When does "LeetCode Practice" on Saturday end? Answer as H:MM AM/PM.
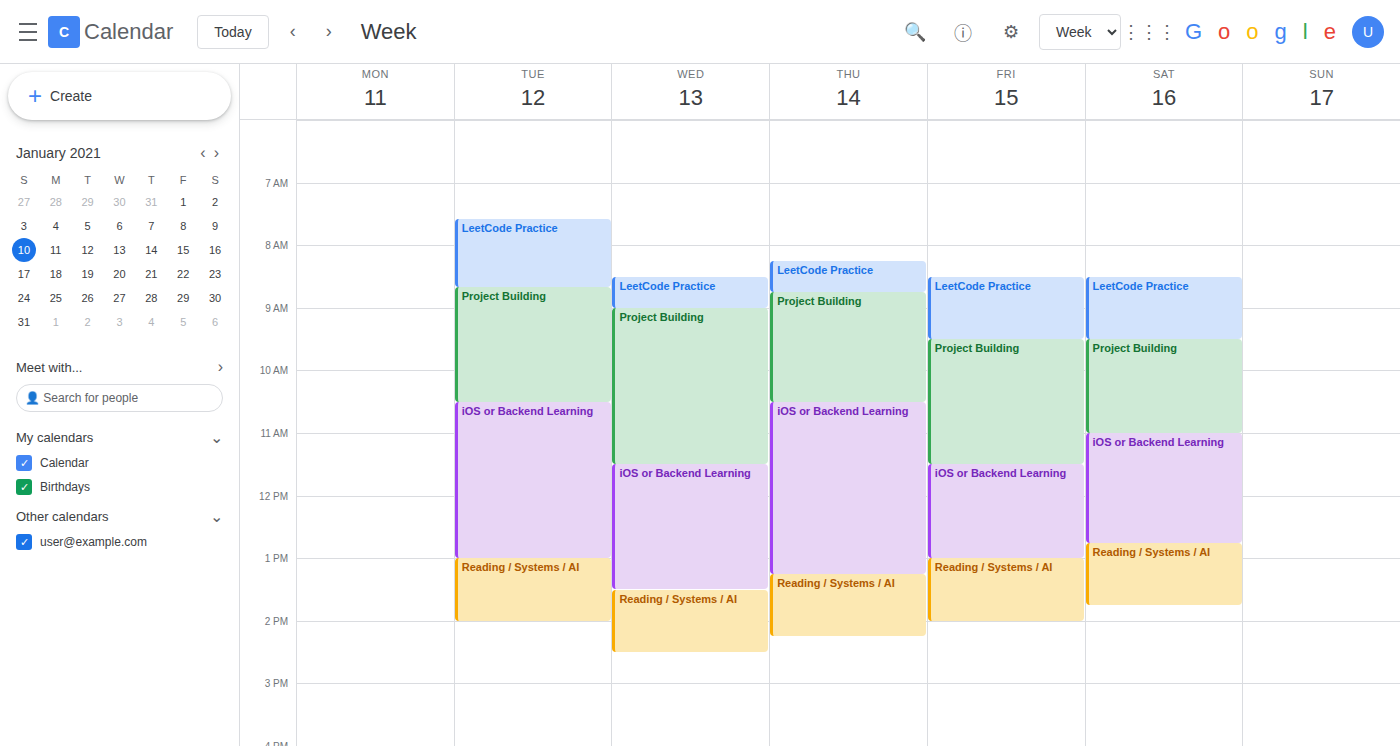
9:30 AM